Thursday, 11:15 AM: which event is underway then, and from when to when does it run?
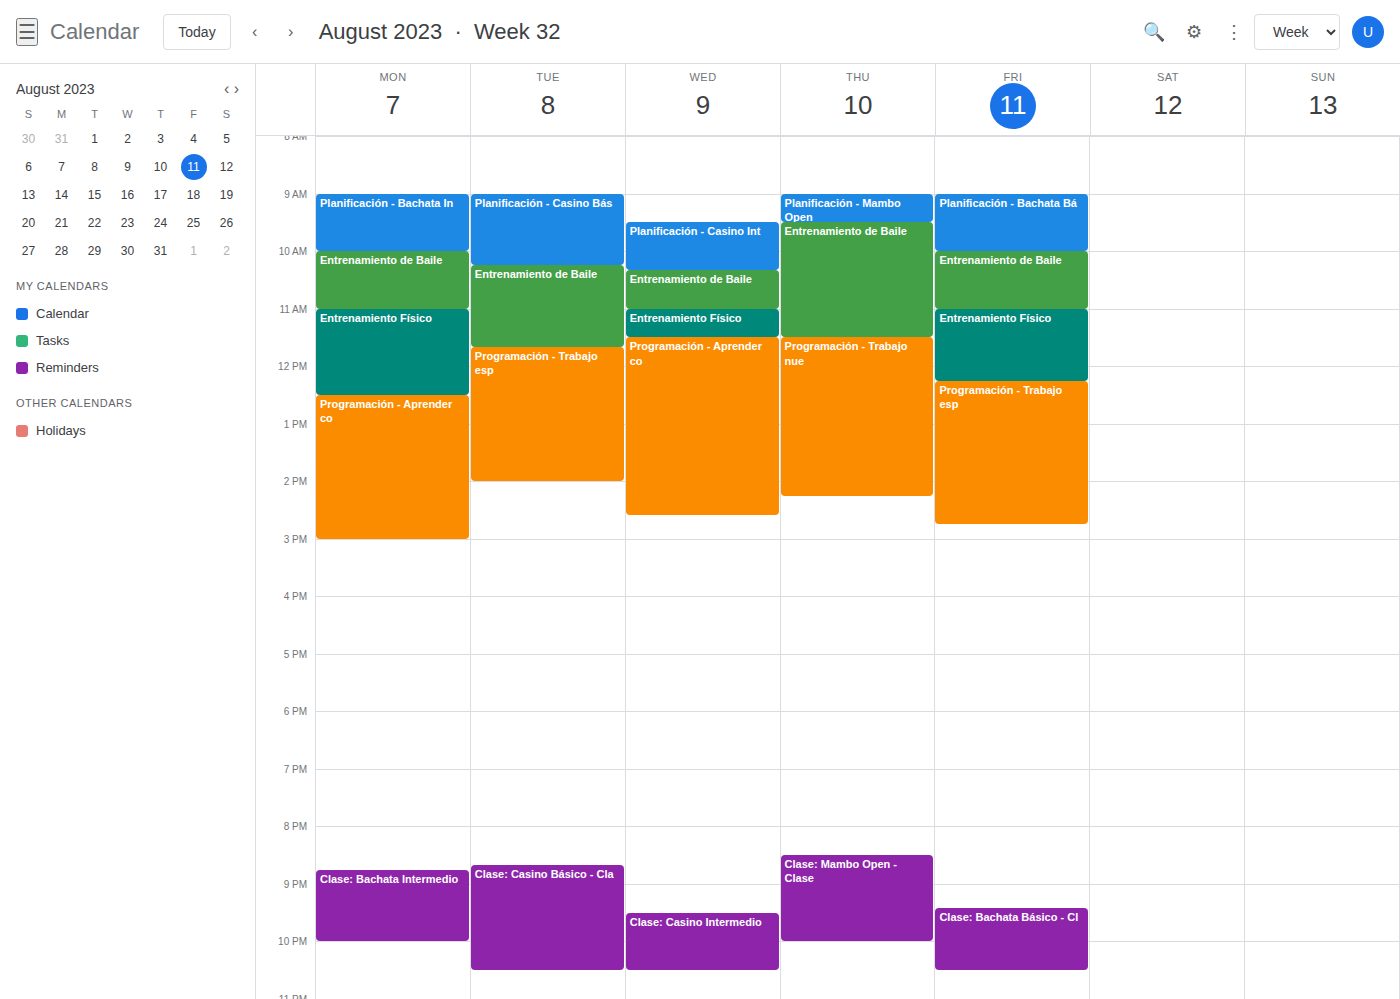
"Entrenamiento de Baile", 9:30 AM to 11:30 AM